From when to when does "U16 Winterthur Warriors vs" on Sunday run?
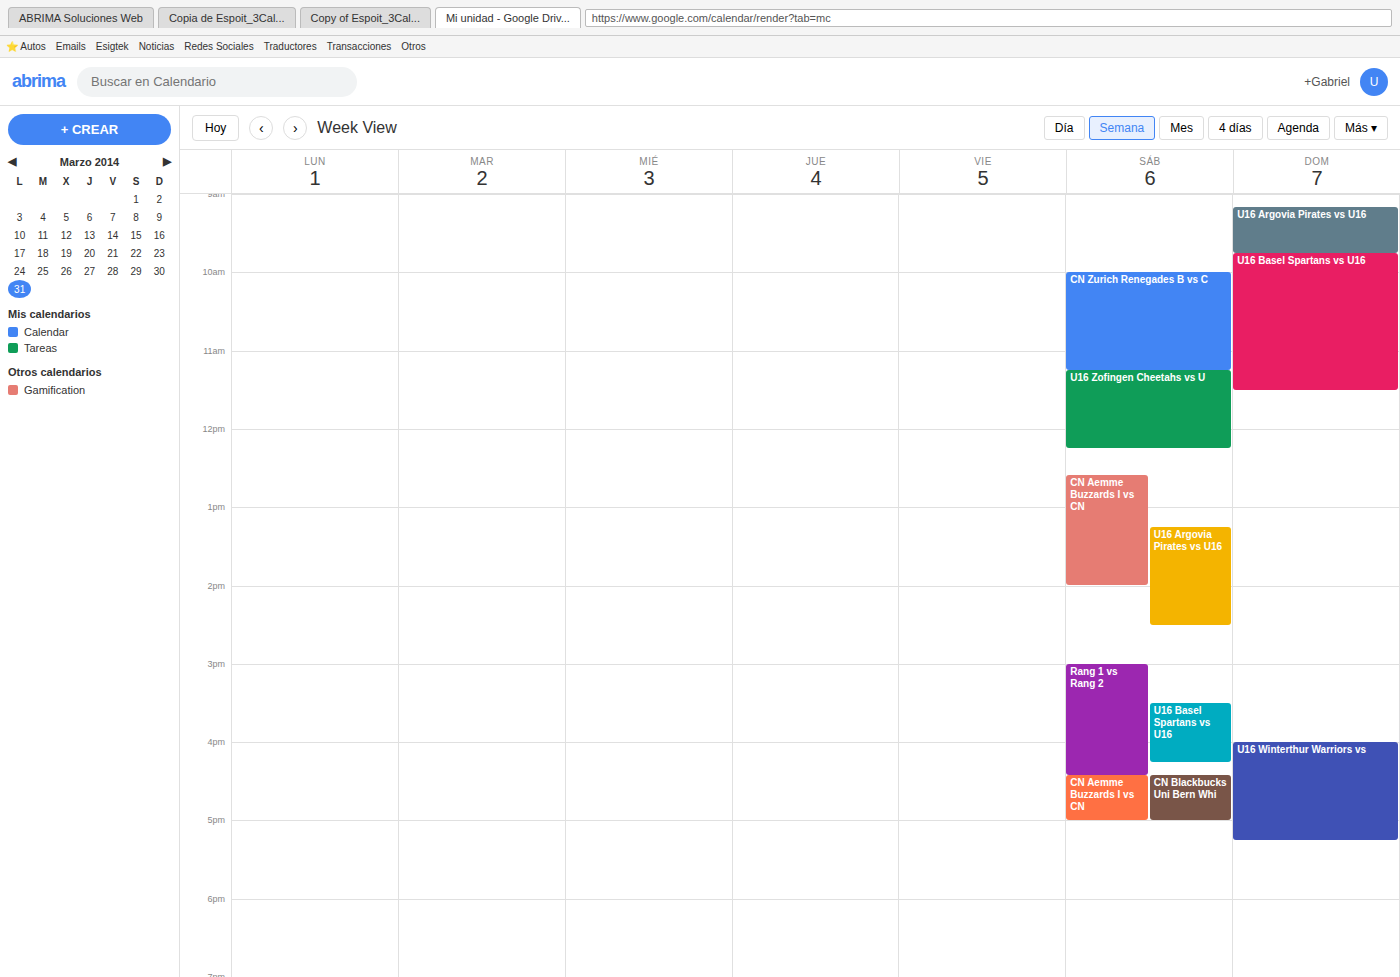
16:00 to 17:15